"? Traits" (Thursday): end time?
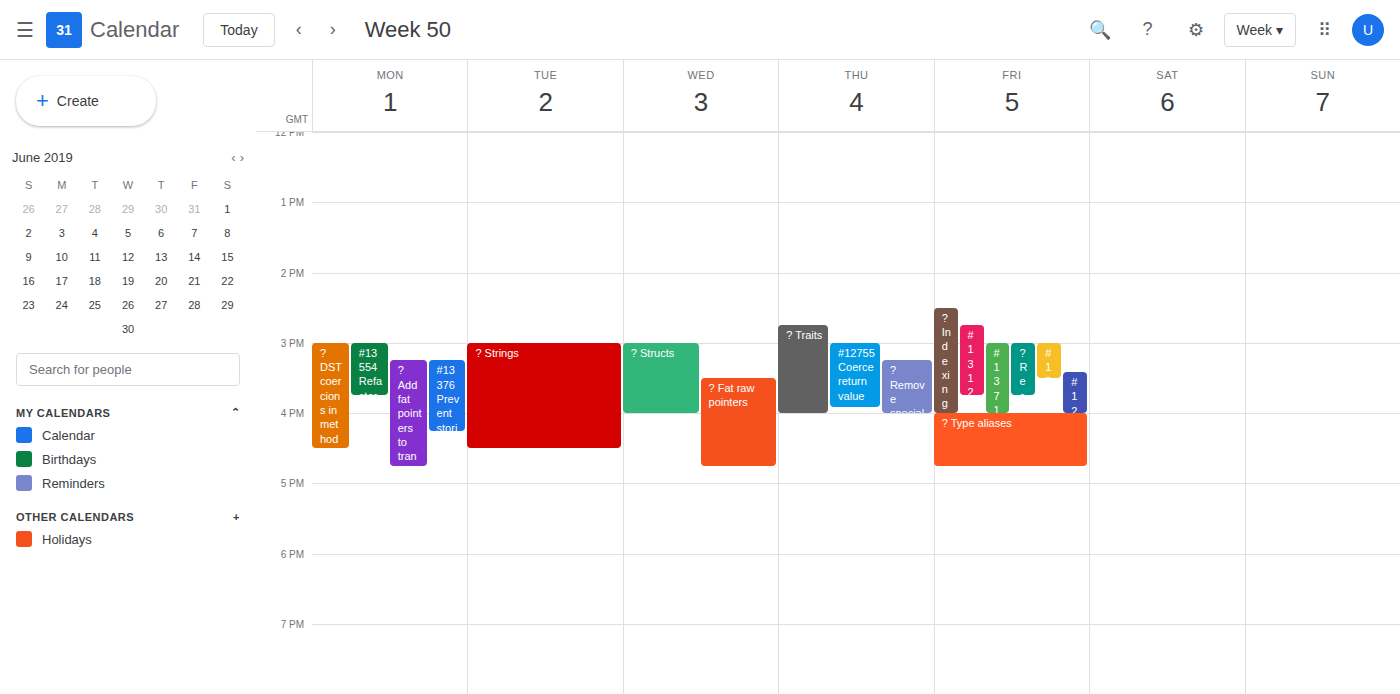
16:00